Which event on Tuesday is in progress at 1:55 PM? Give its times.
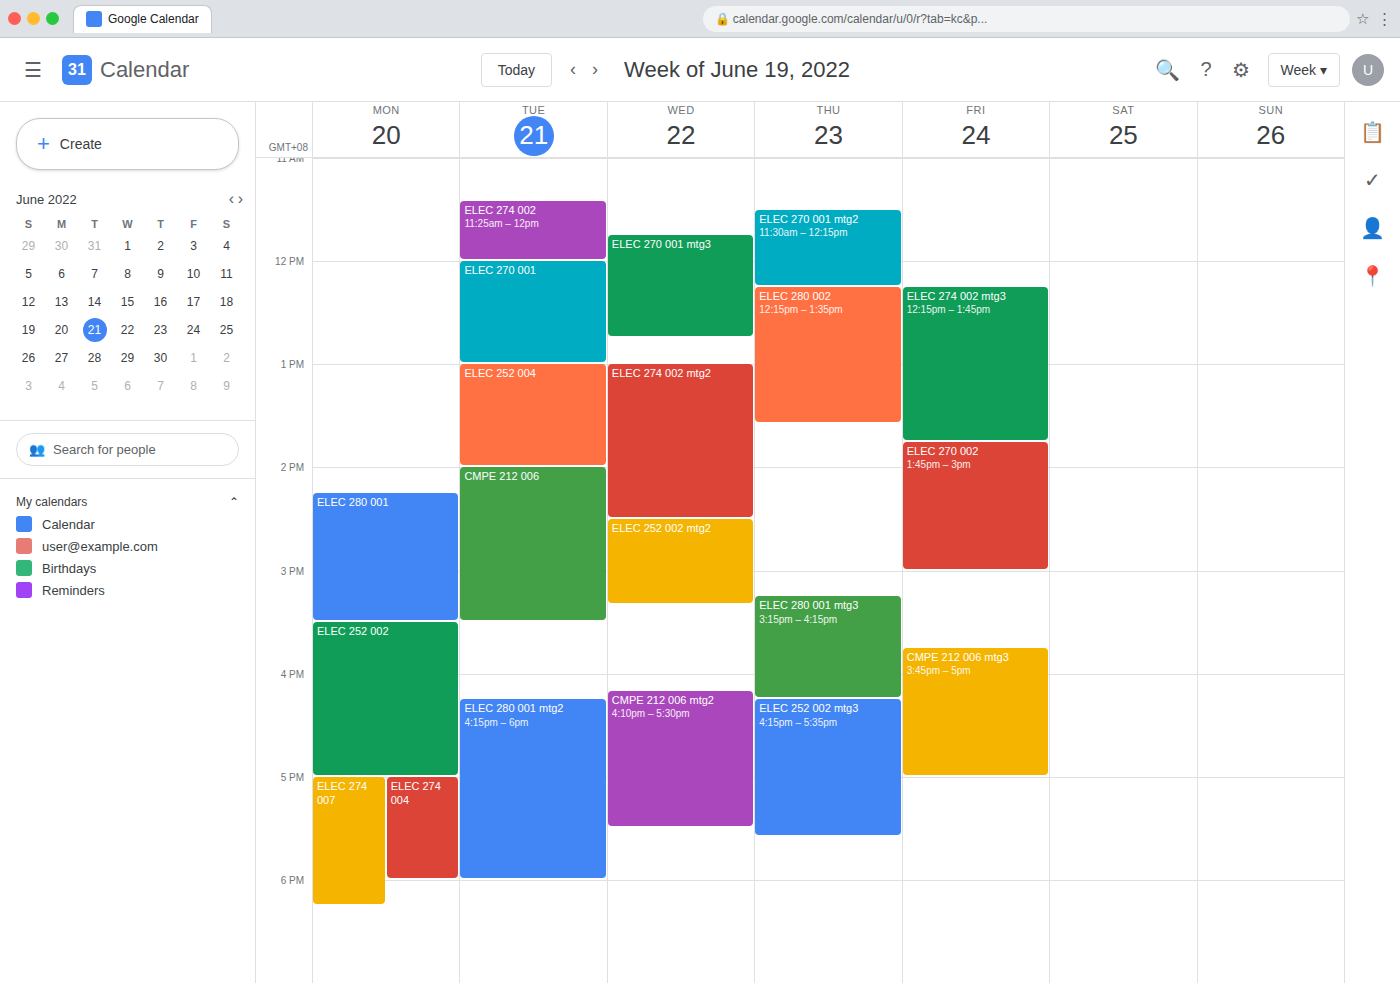
"ELEC 252 004", 1:00 PM to 2:00 PM